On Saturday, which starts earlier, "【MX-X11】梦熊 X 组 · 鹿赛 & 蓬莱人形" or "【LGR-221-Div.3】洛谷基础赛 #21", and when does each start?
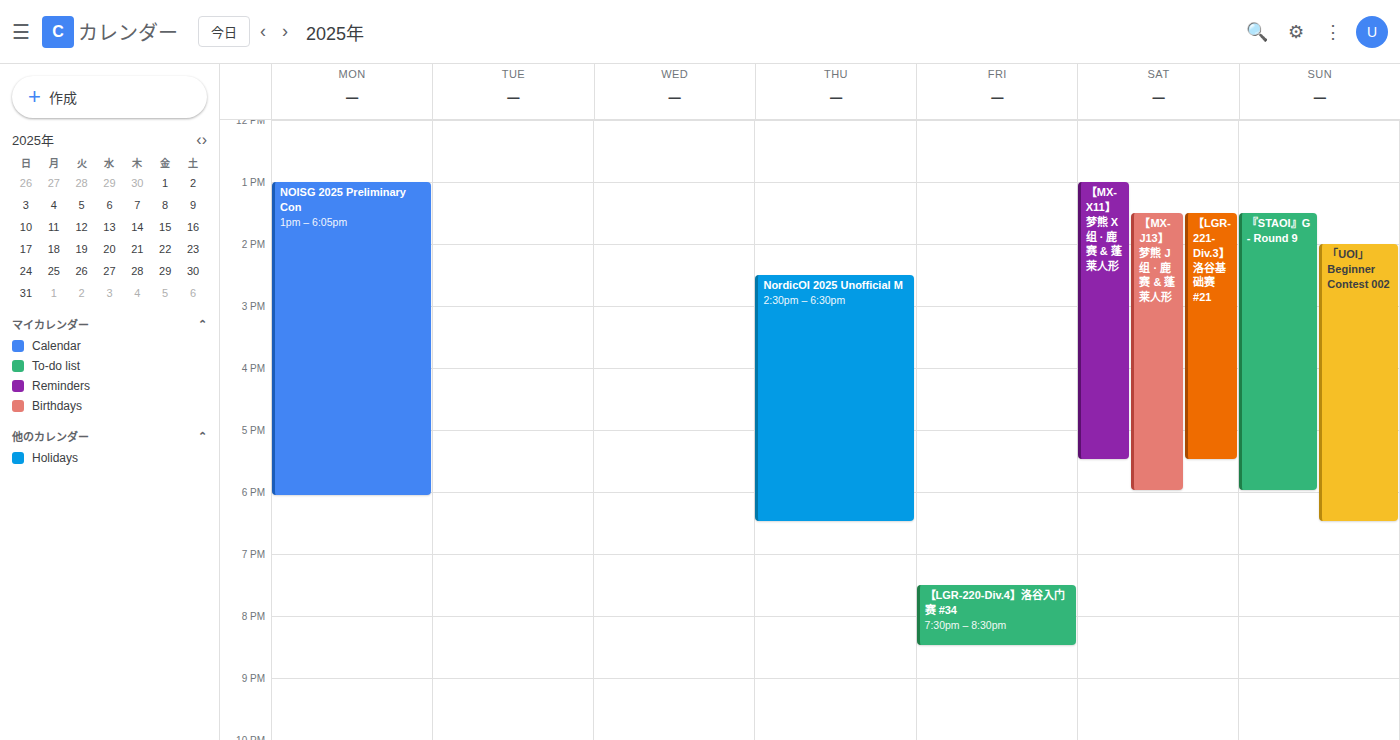
"【MX-X11】梦熊 X 组 · 鹿赛 & 蓬莱人形" 1:00 PM; "【LGR-221-Div.3】洛谷基础赛 #21" 1:30 PM.